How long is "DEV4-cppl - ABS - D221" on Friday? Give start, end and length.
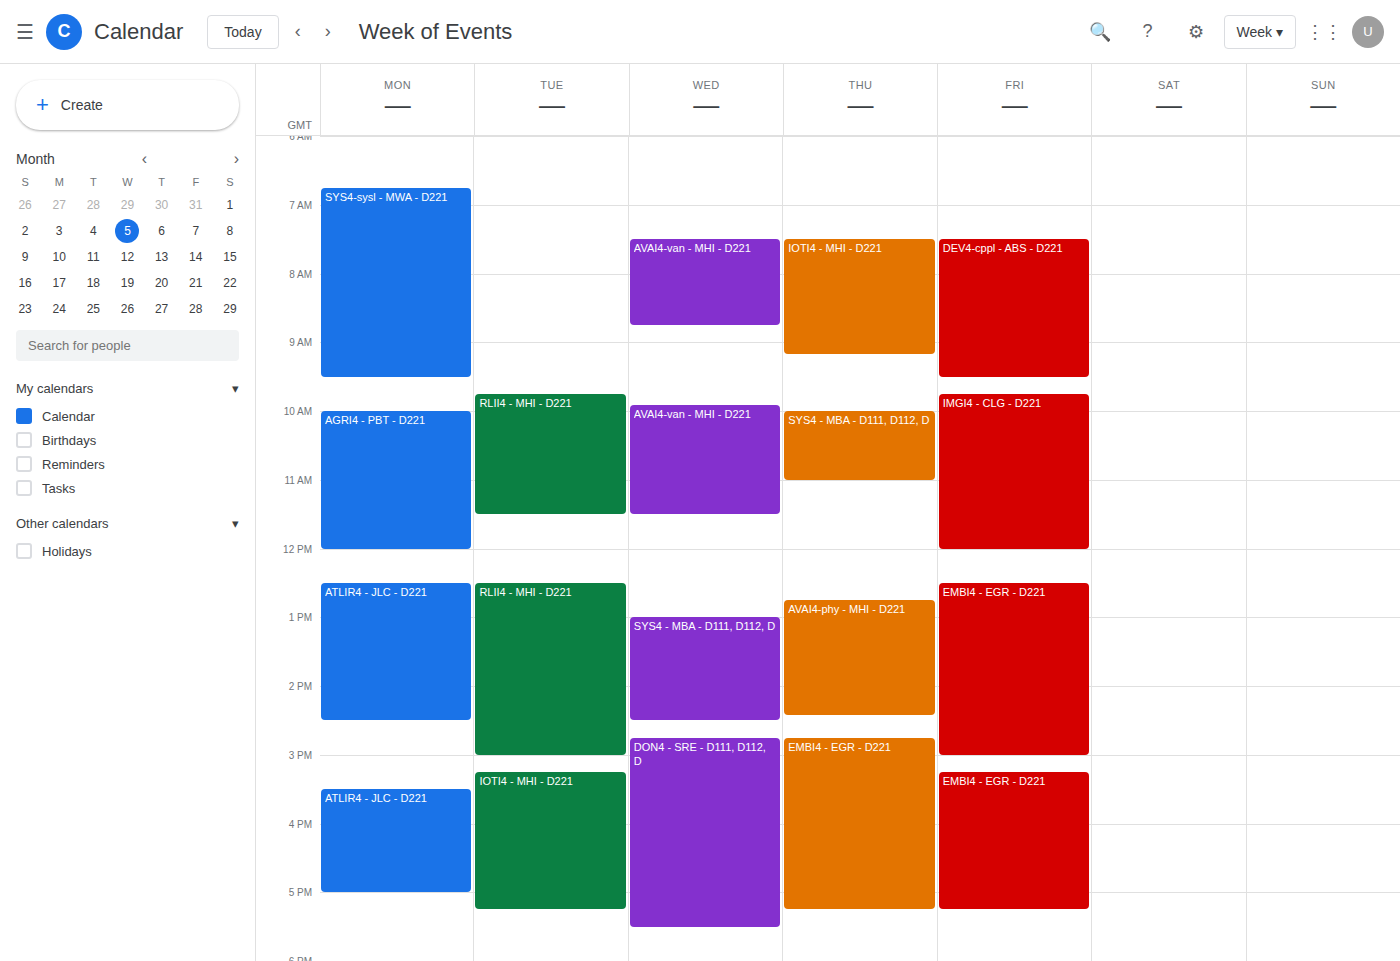
7:30 AM to 9:30 AM, 2 hours